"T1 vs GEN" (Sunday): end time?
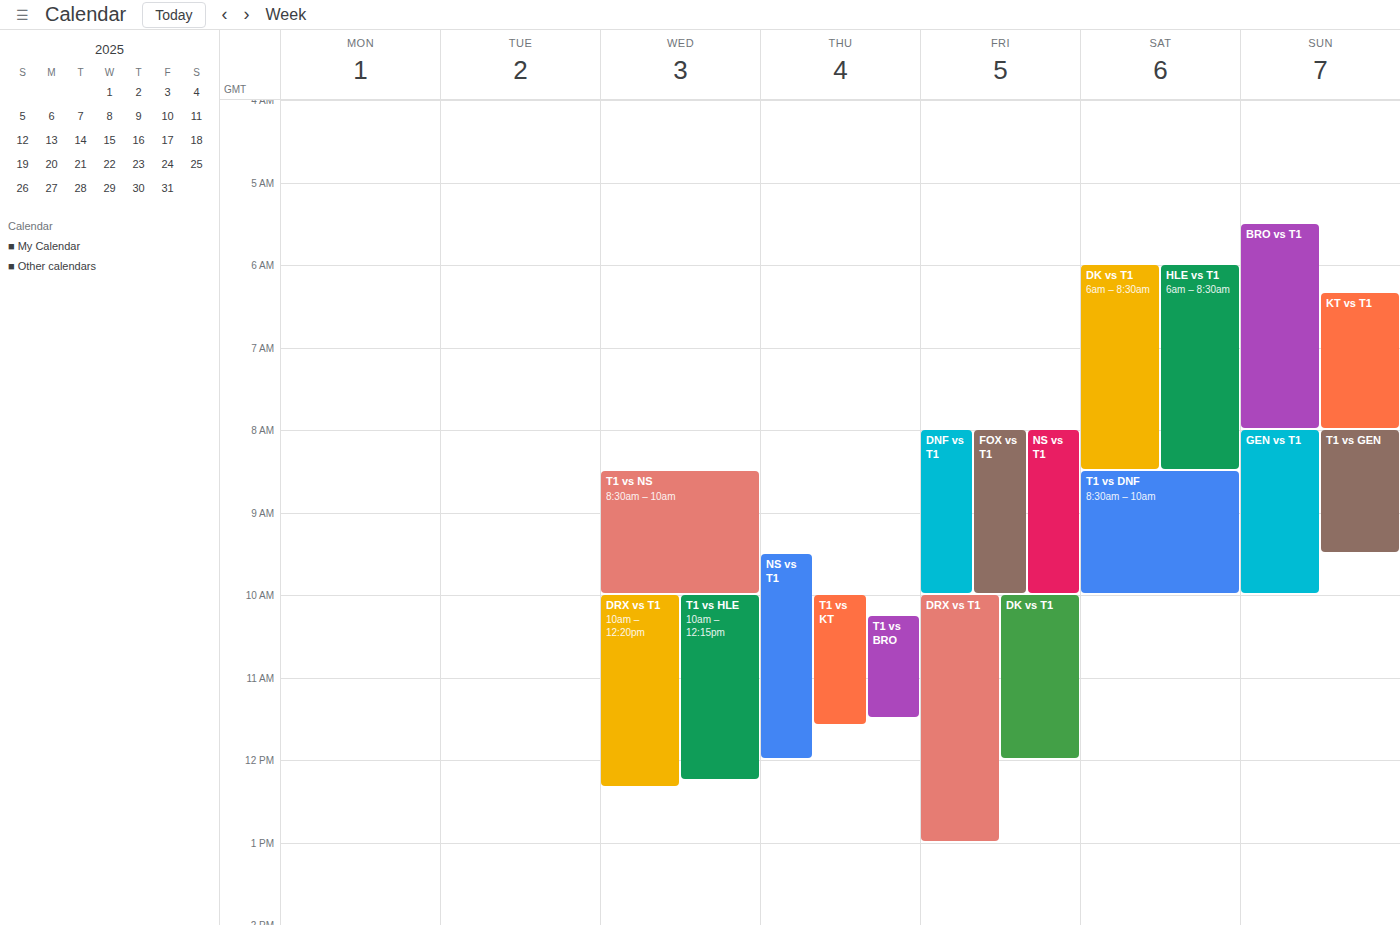
9:30 AM